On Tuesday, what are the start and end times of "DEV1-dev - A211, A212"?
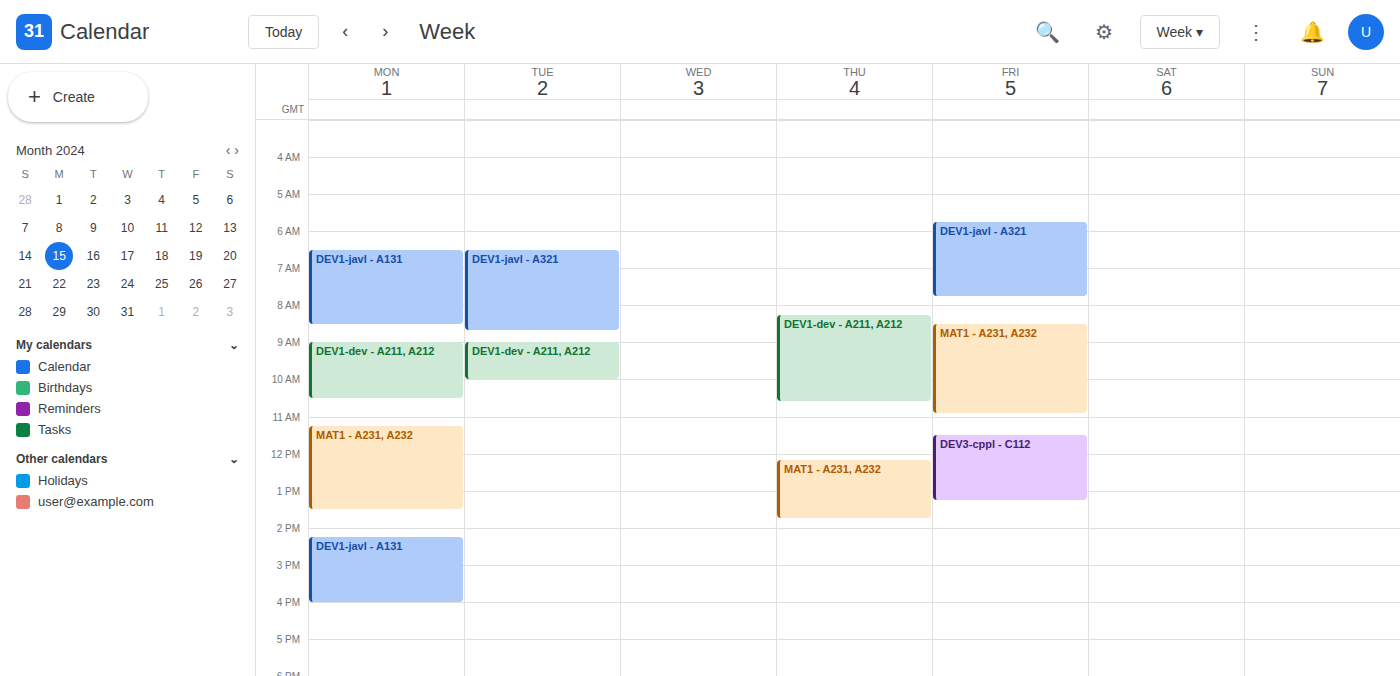
9:00 AM to 10:00 AM